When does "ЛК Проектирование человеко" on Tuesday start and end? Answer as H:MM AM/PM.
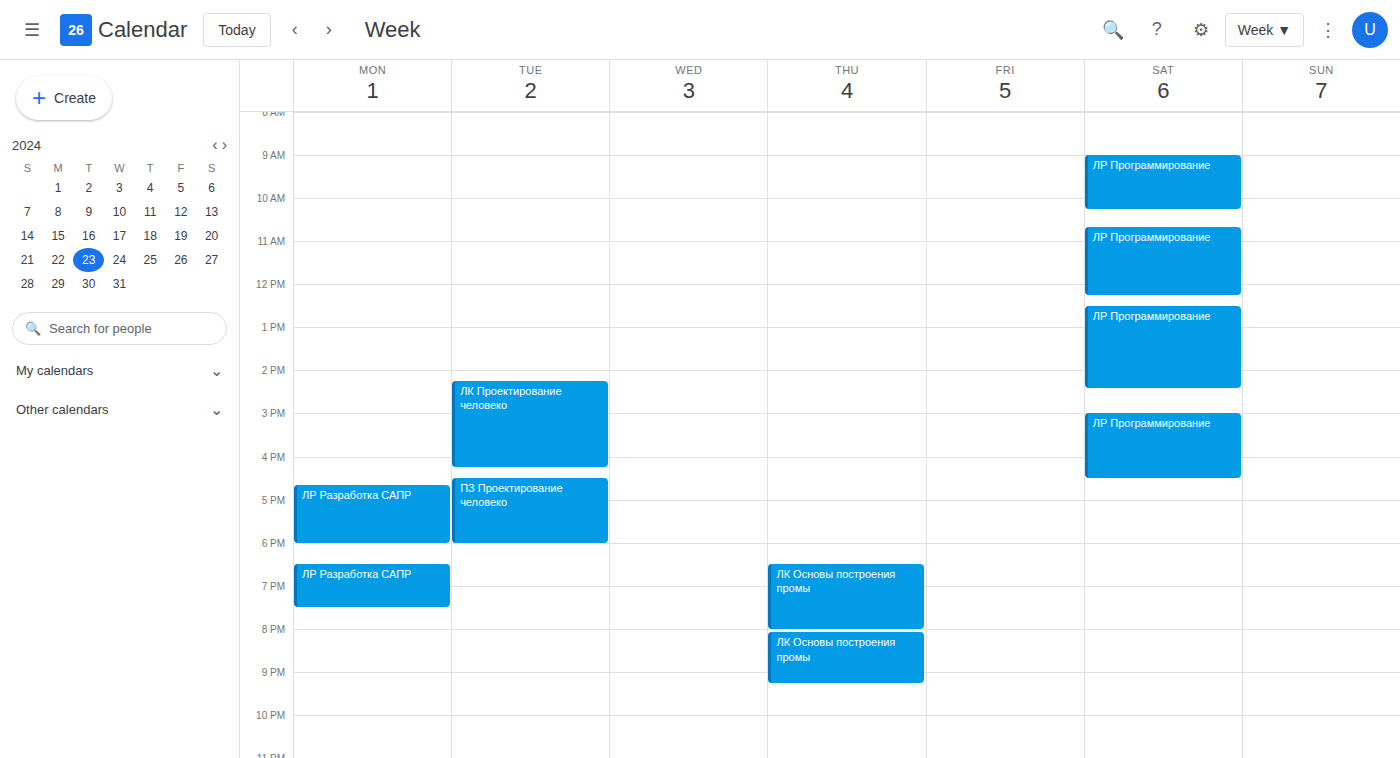
2:15 PM to 4:15 PM